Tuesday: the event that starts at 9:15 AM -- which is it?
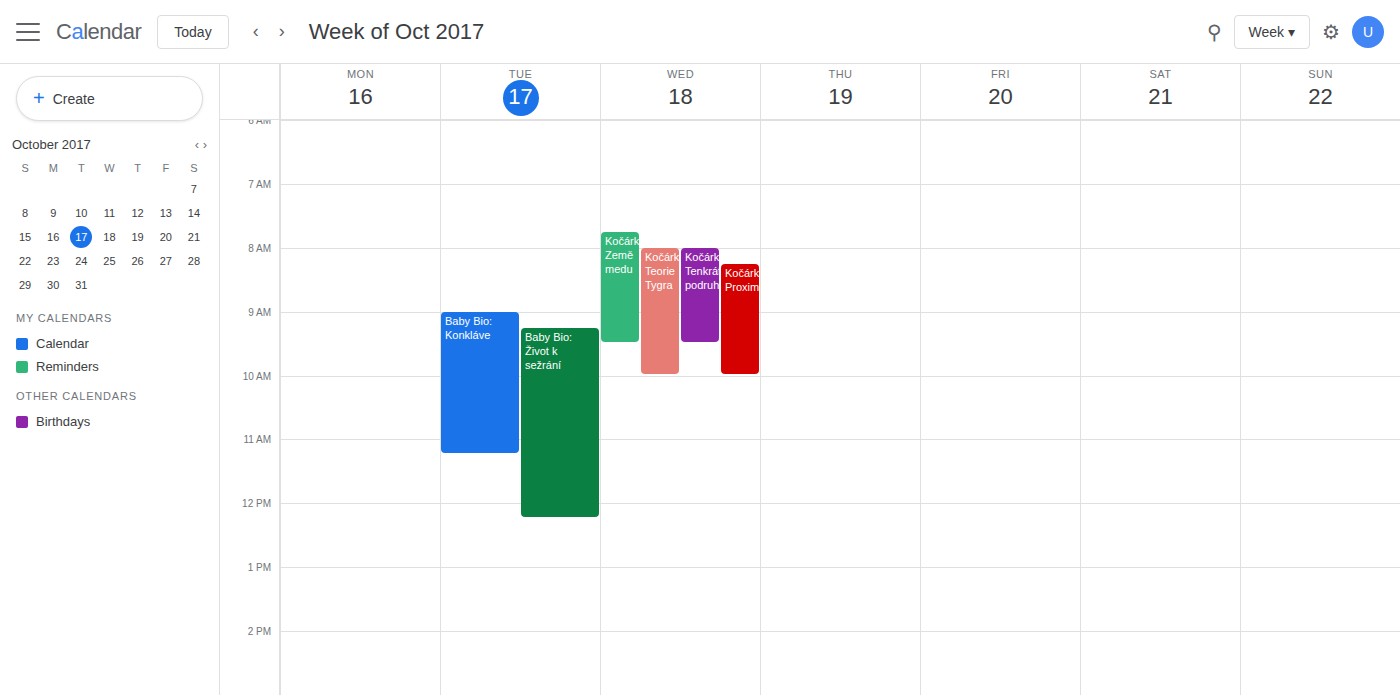
"Baby Bio: Život k sežrání"